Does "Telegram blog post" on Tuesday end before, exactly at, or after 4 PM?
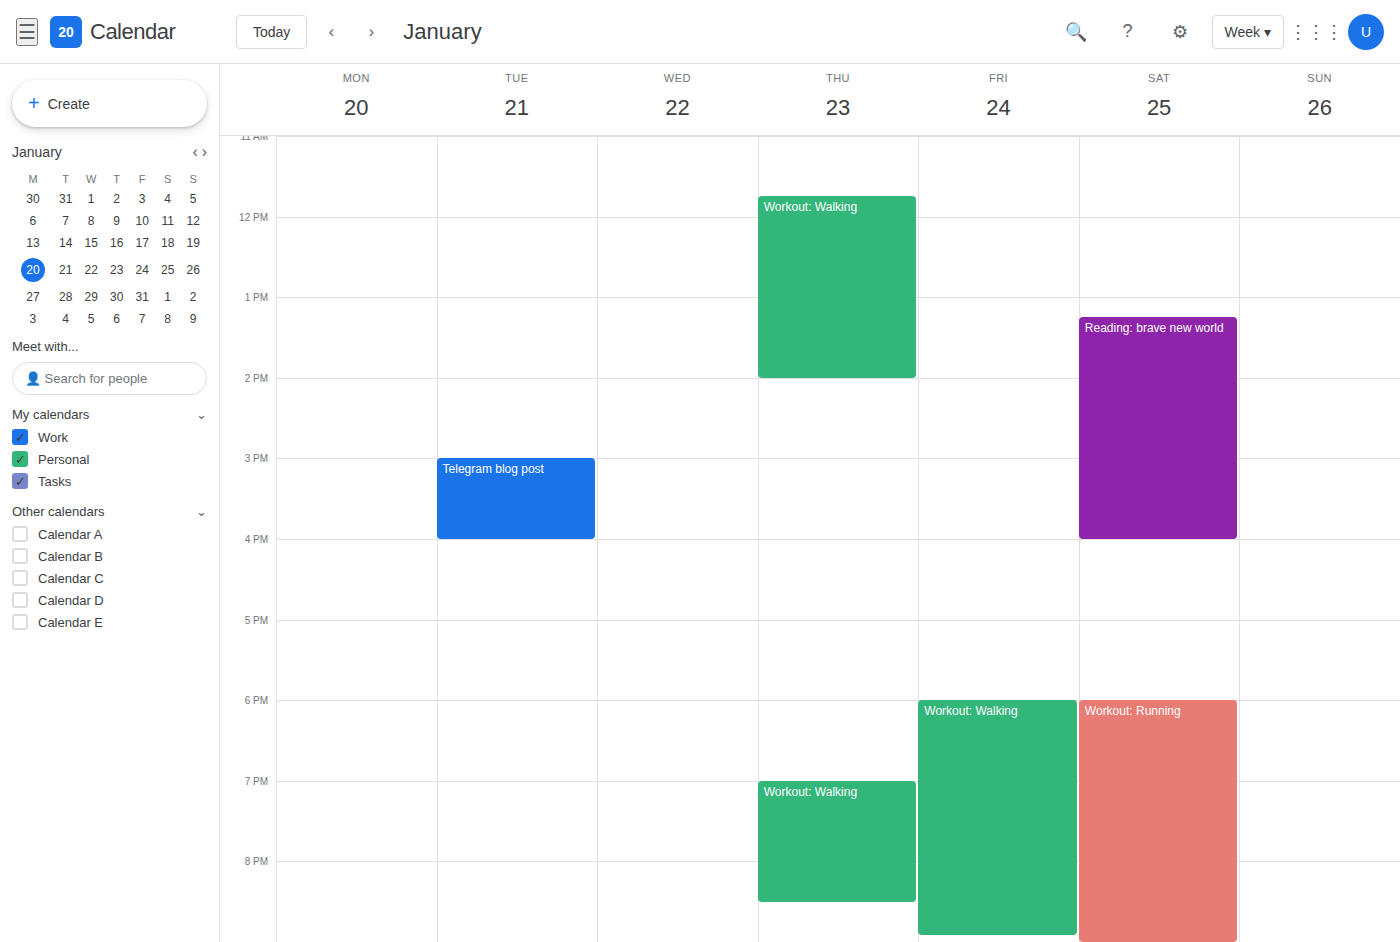
4:00 PM -- exactly at 4 PM, on the 4 PM line.